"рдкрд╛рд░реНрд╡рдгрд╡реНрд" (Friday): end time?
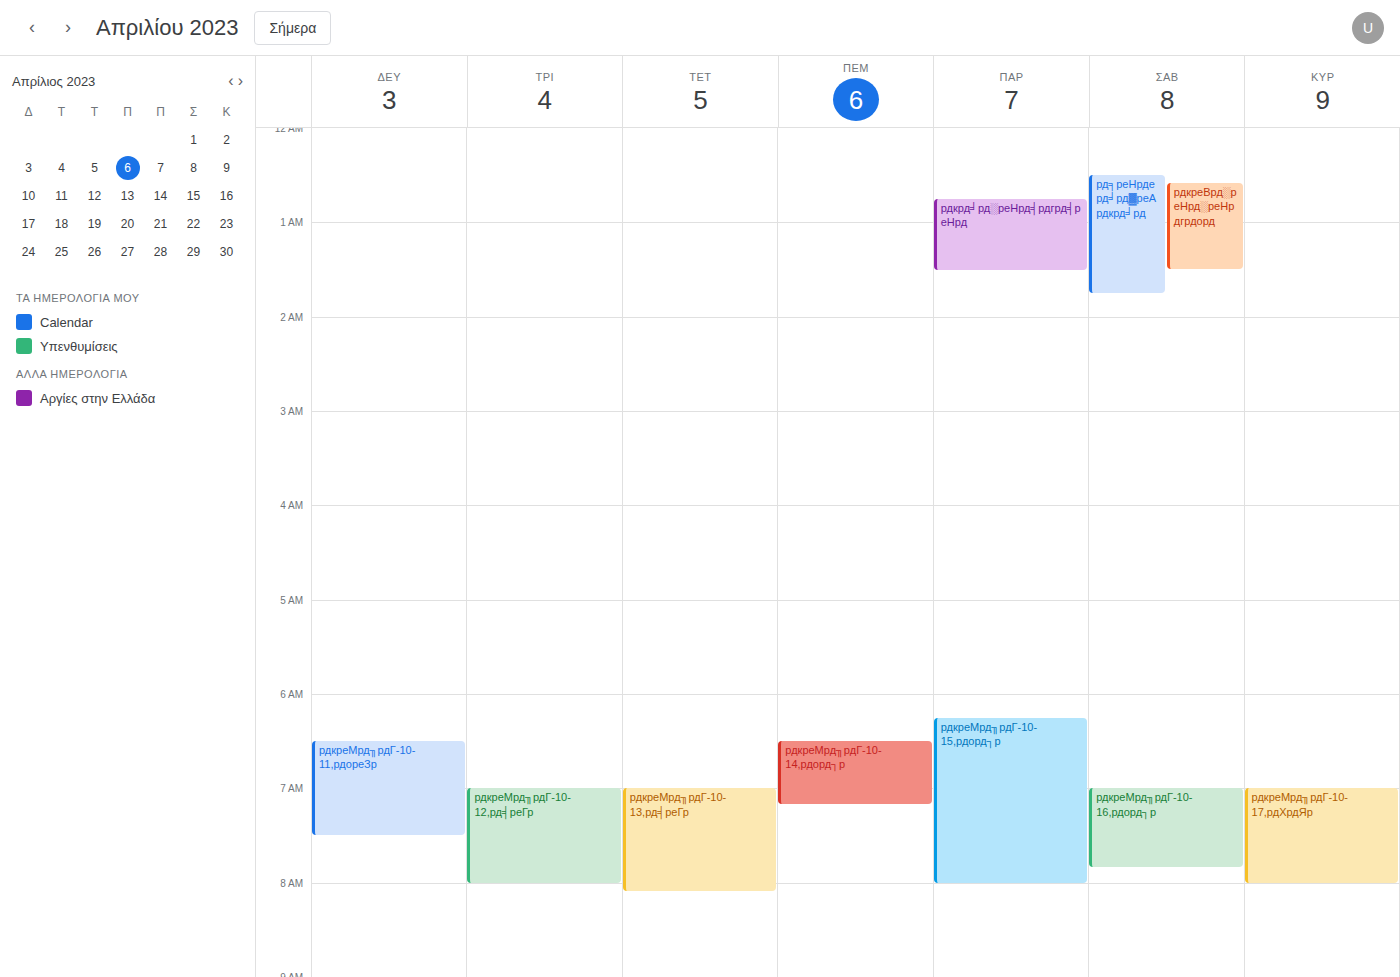
1:30 AM